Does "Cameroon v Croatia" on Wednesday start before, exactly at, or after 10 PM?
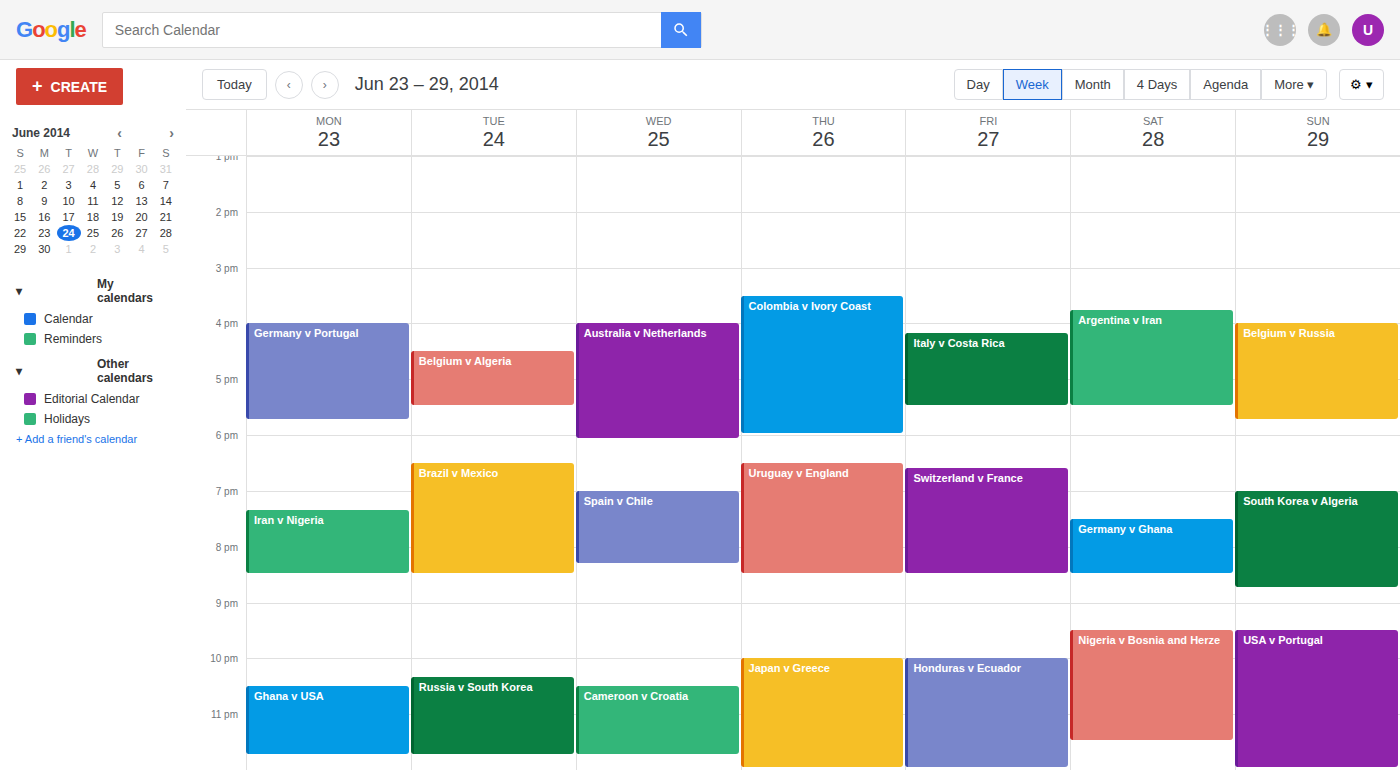
10:30 PM -- after 10 PM, 30 minutes below the 10 PM line.